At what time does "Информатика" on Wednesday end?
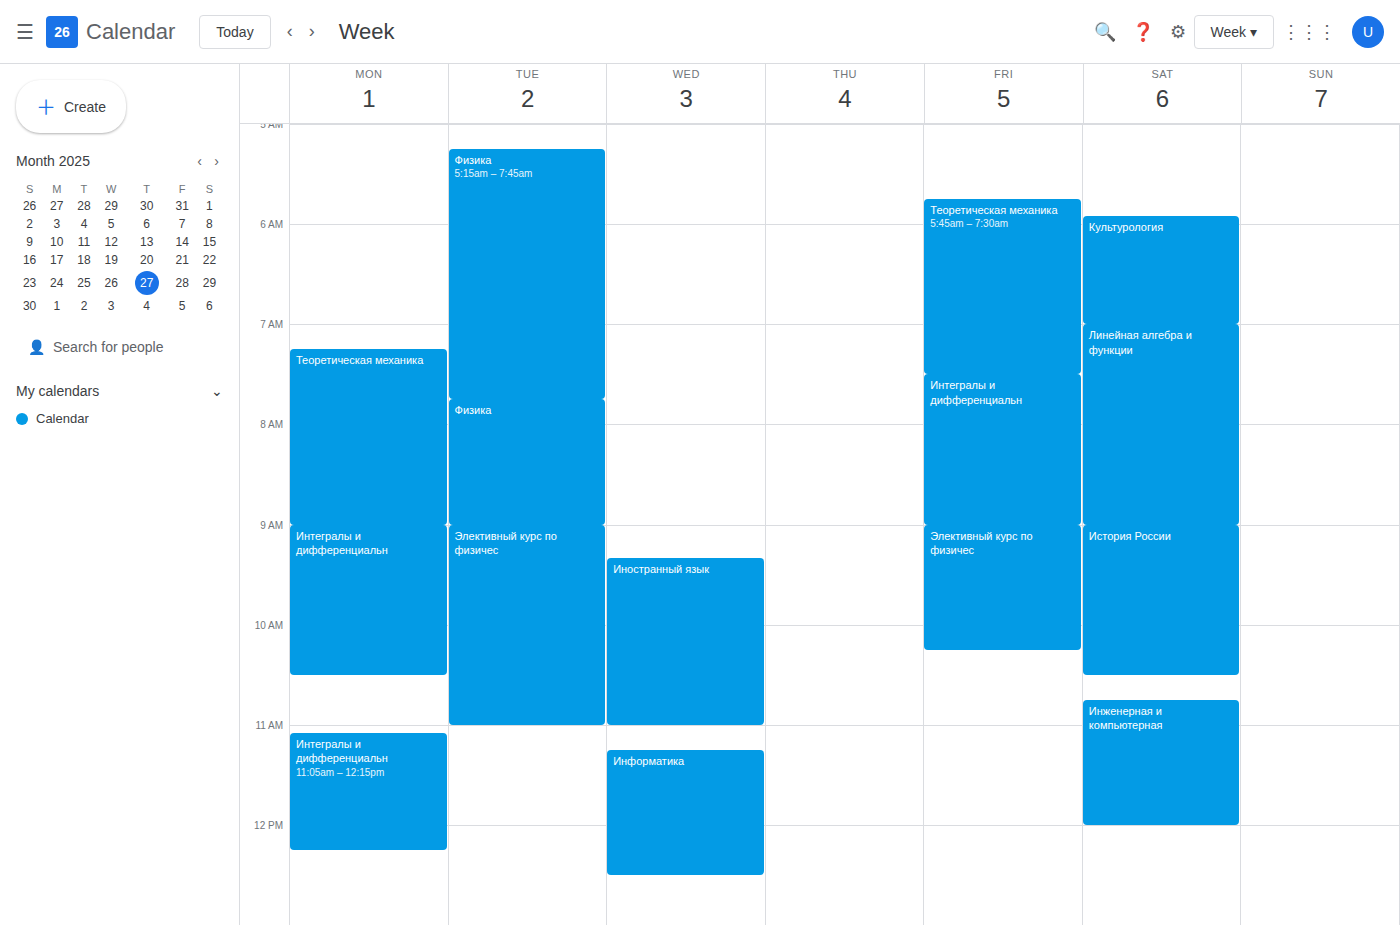
12:30 PM